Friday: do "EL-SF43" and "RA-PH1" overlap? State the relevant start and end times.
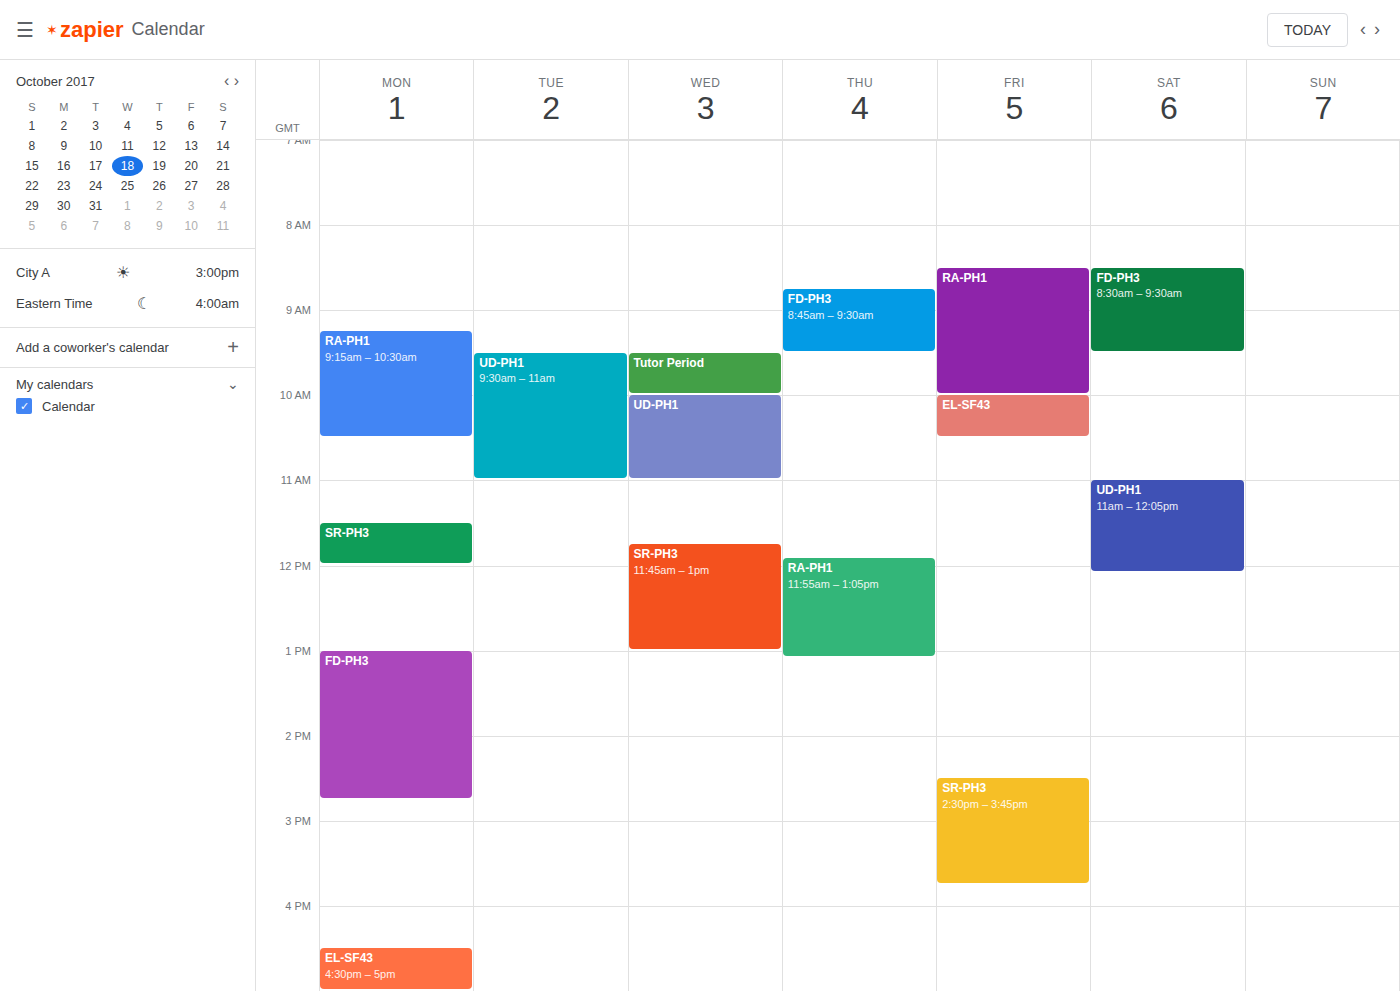
"RA-PH1" ends at 10:00 AM, exactly when "EL-SF43" starts -- they touch but do not overlap.